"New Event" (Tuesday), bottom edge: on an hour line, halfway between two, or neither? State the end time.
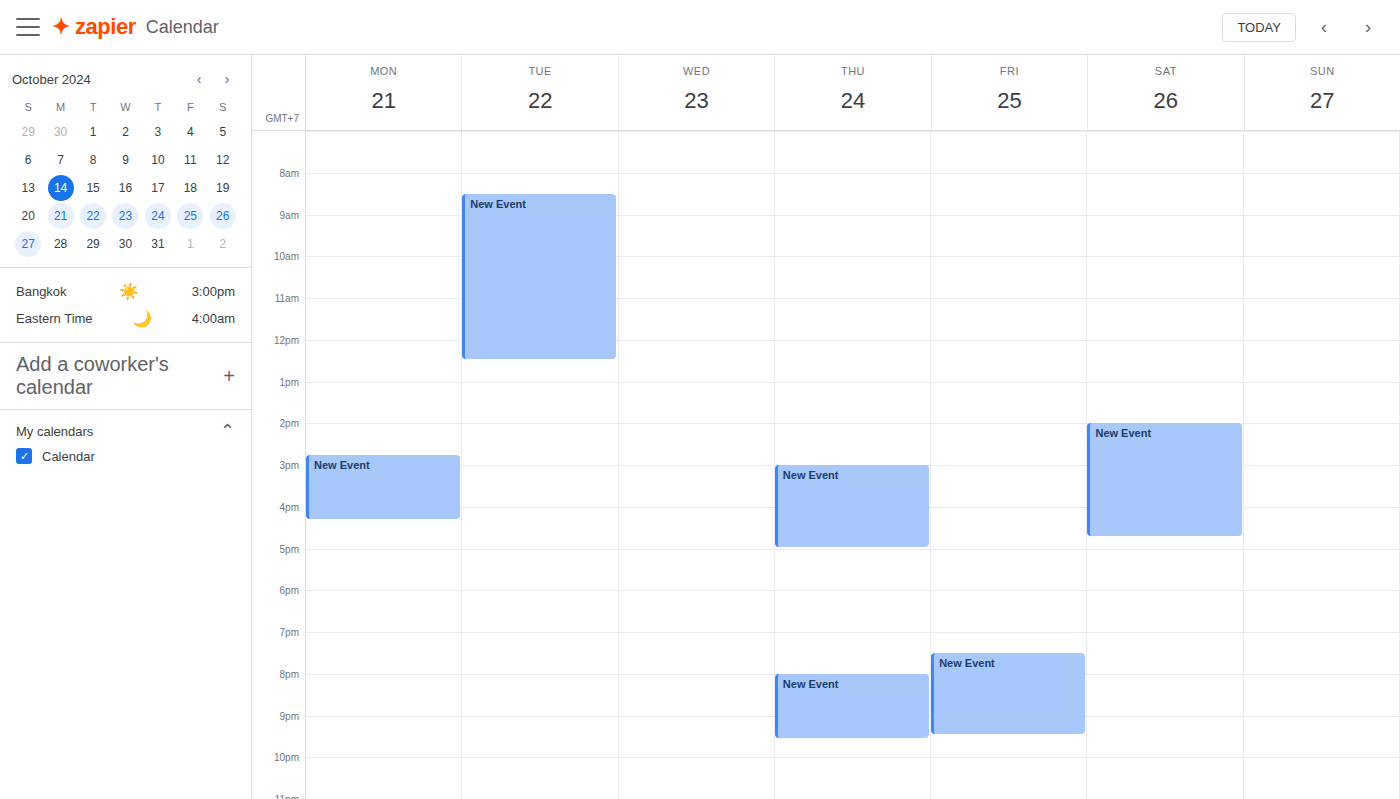
12:30 PM -- halfway between the 12 PM and 1 PM lines.